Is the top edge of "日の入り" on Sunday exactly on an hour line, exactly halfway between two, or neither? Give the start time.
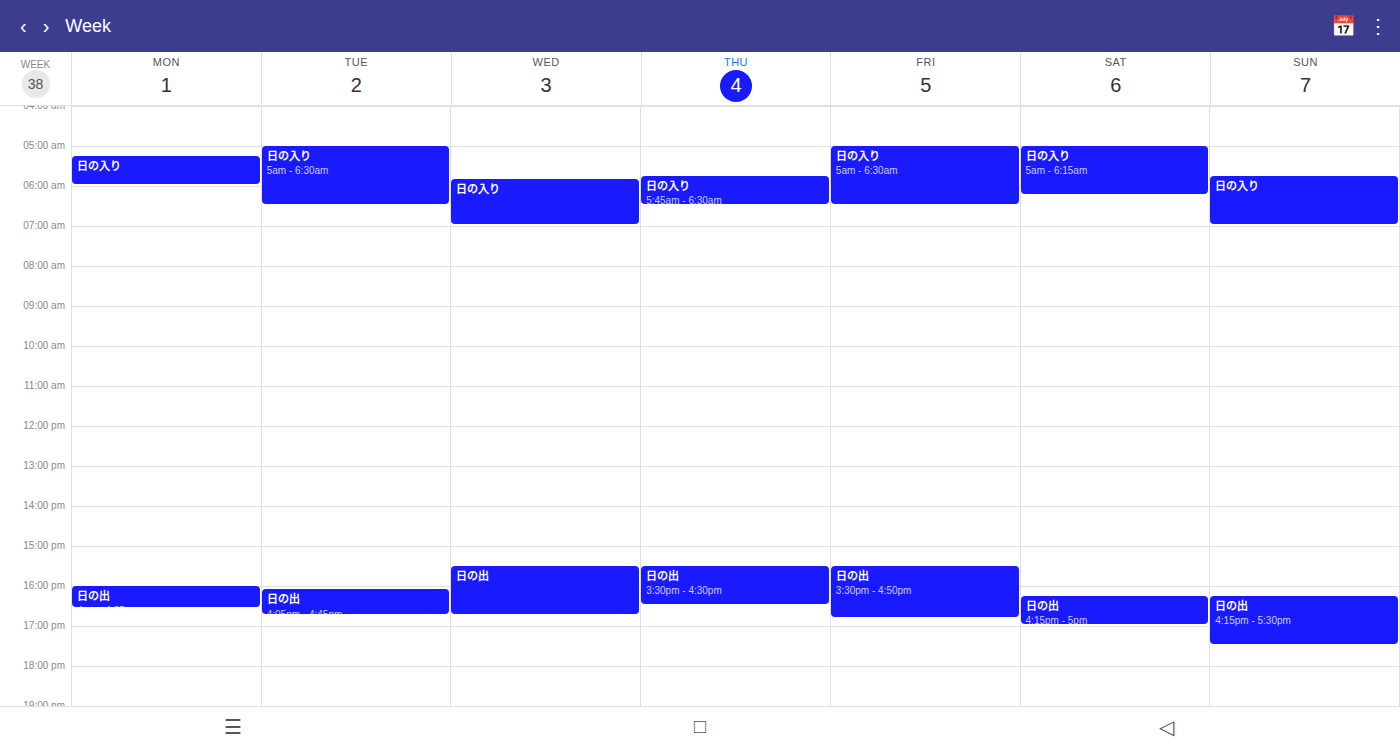
5:45 AM -- neither: three quarters of the way from the 5 AM line to the 6 AM line.